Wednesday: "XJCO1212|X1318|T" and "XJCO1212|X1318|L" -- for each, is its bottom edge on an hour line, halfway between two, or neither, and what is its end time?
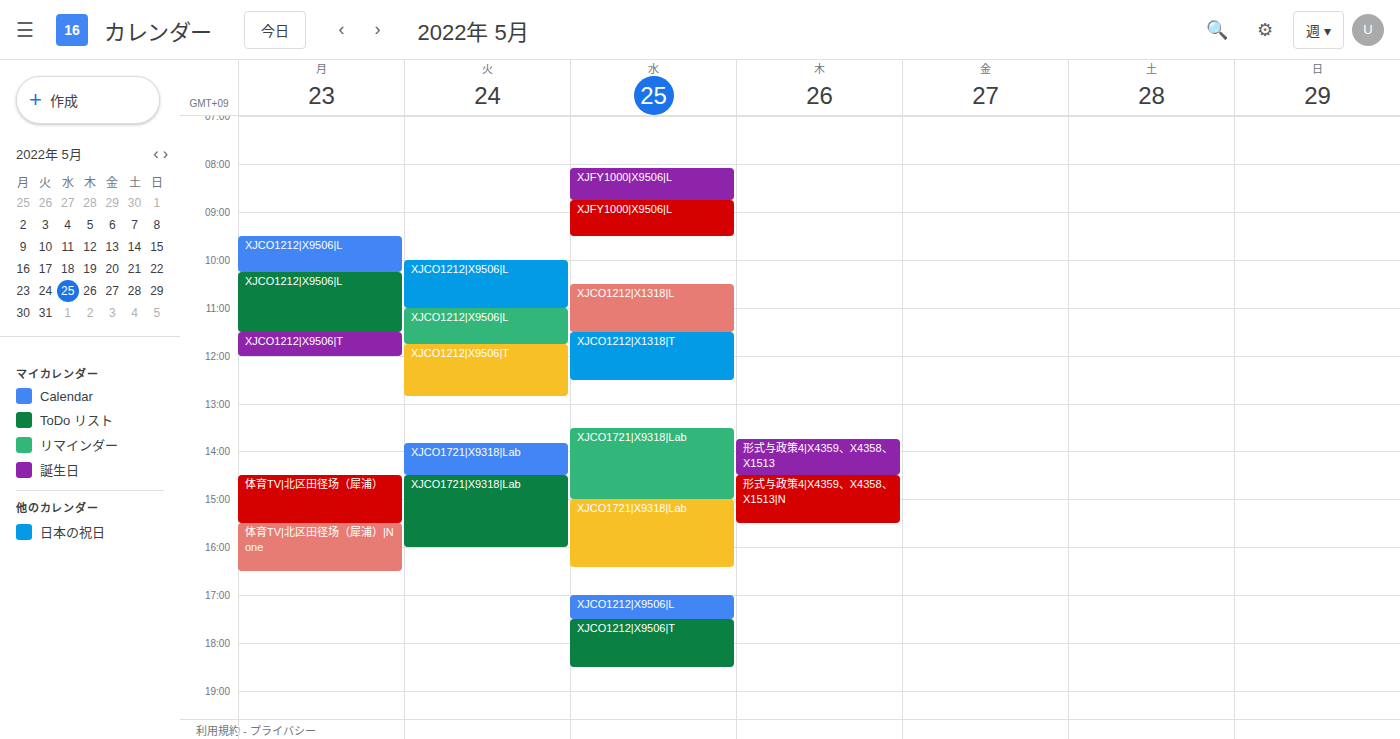
"XJCO1212|X1318|T": 12:30 PM, halfway between the 12 PM and 1 PM lines. "XJCO1212|X1318|L": 11:30 AM, halfway between the 11 AM and 12 PM lines.